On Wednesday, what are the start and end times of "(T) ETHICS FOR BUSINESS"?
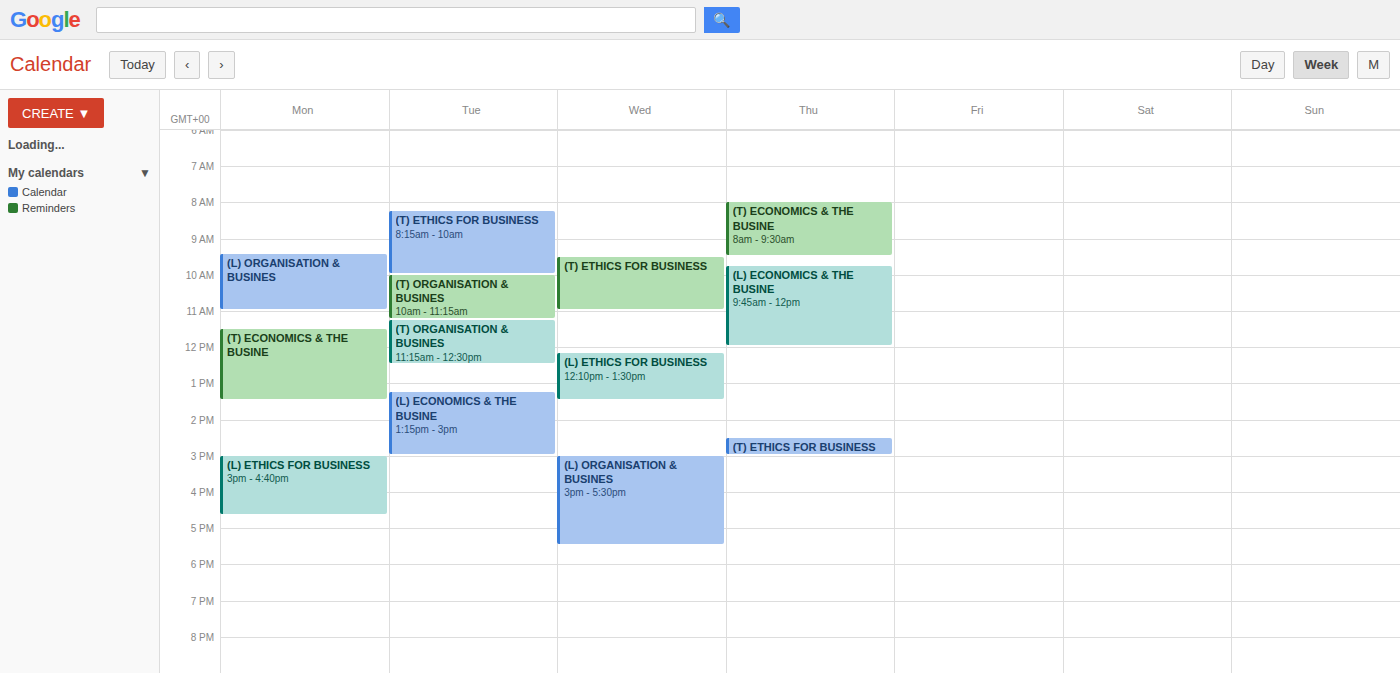
09:30 to 11:00